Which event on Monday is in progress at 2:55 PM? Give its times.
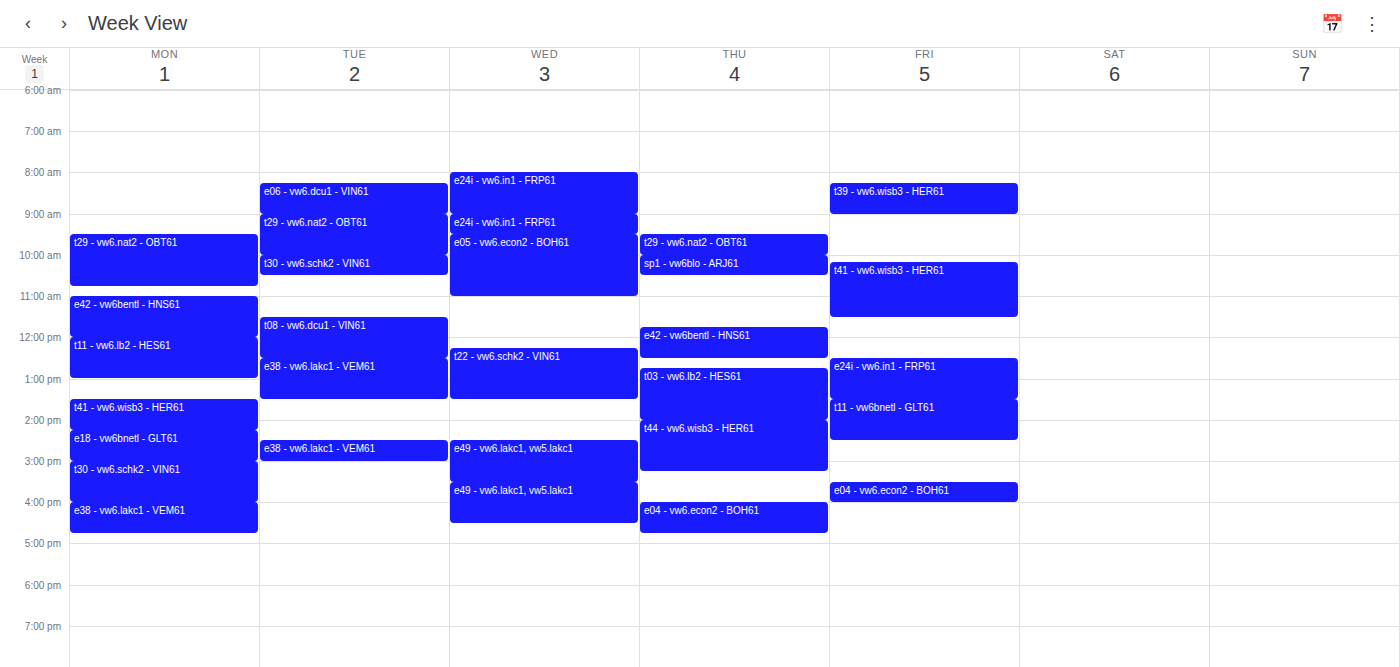
"e18 - vw6bnetl - GLT61", 2:15 PM to 3:00 PM